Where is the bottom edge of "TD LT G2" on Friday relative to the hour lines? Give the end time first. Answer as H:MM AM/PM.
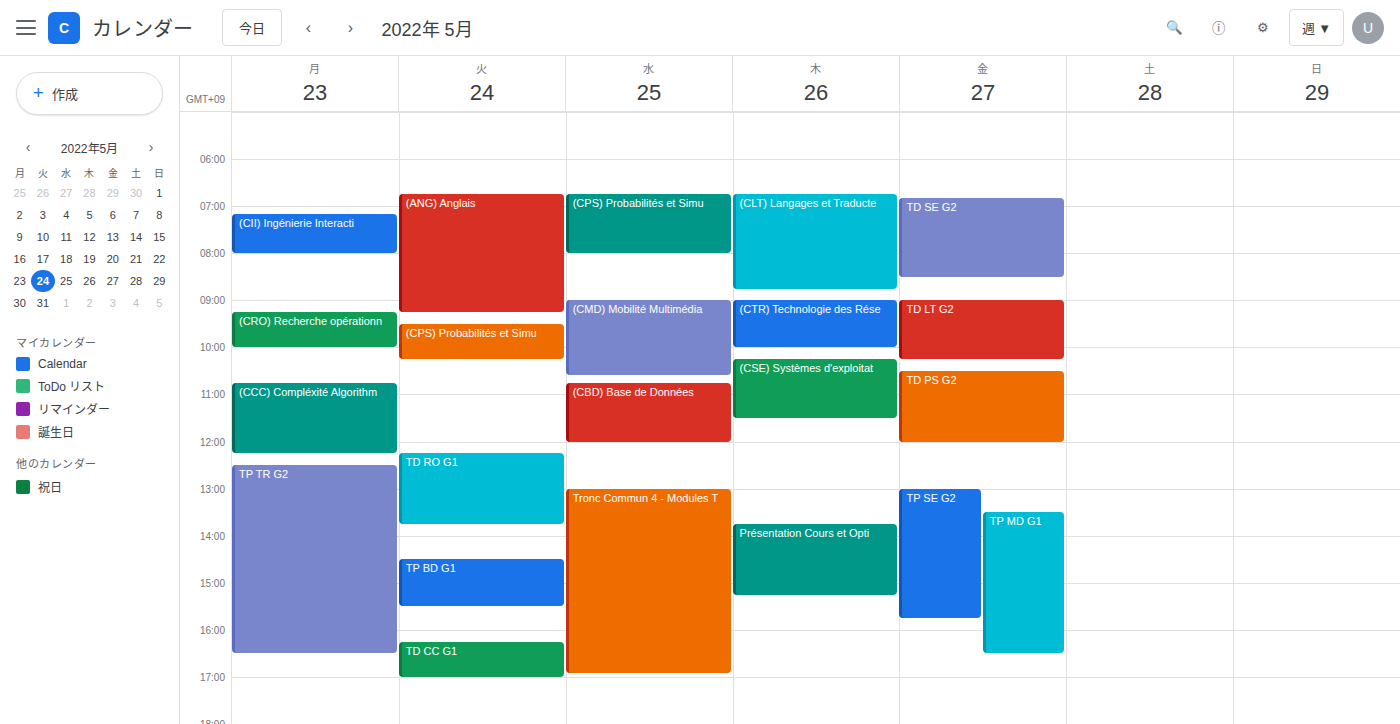
10:15 AM -- neither: a quarter of the way from the 10 AM line to the 11 AM line.